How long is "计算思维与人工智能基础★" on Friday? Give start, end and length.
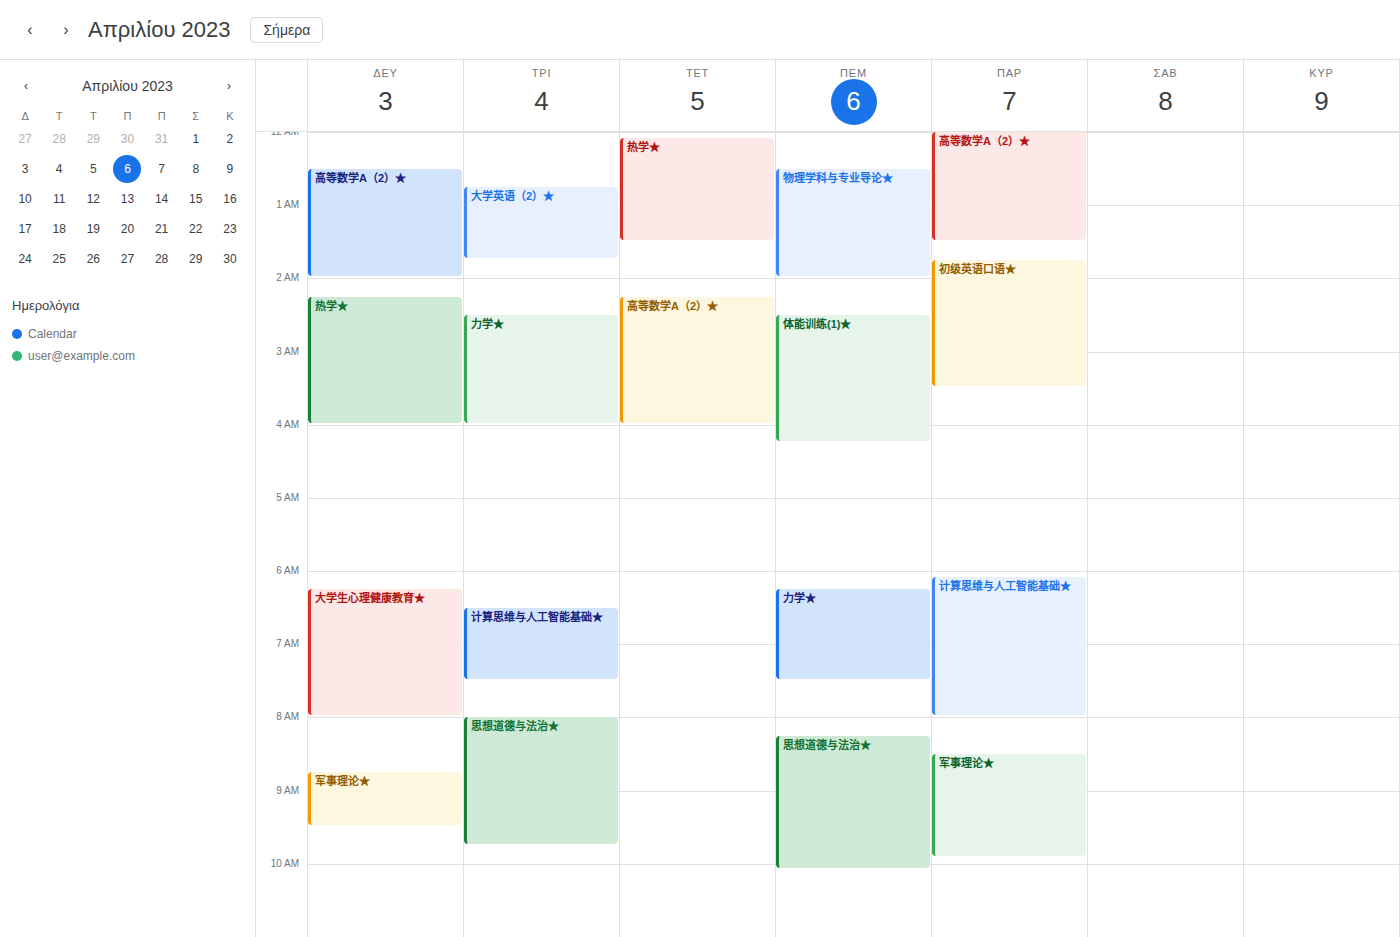
6:05 AM to 8:00 AM, 1 hour 55 minutes